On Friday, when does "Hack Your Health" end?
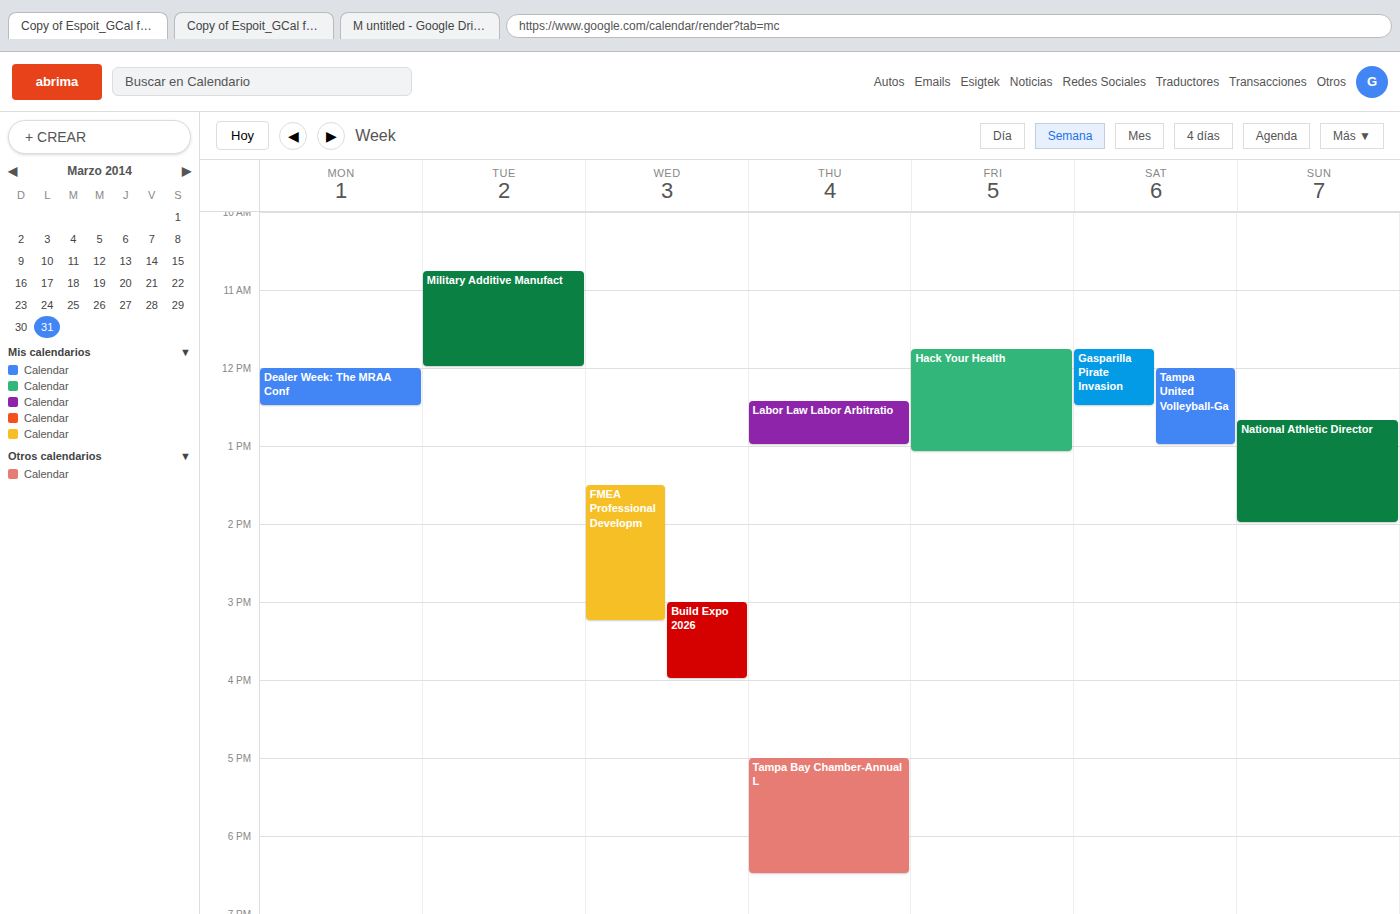
13:05